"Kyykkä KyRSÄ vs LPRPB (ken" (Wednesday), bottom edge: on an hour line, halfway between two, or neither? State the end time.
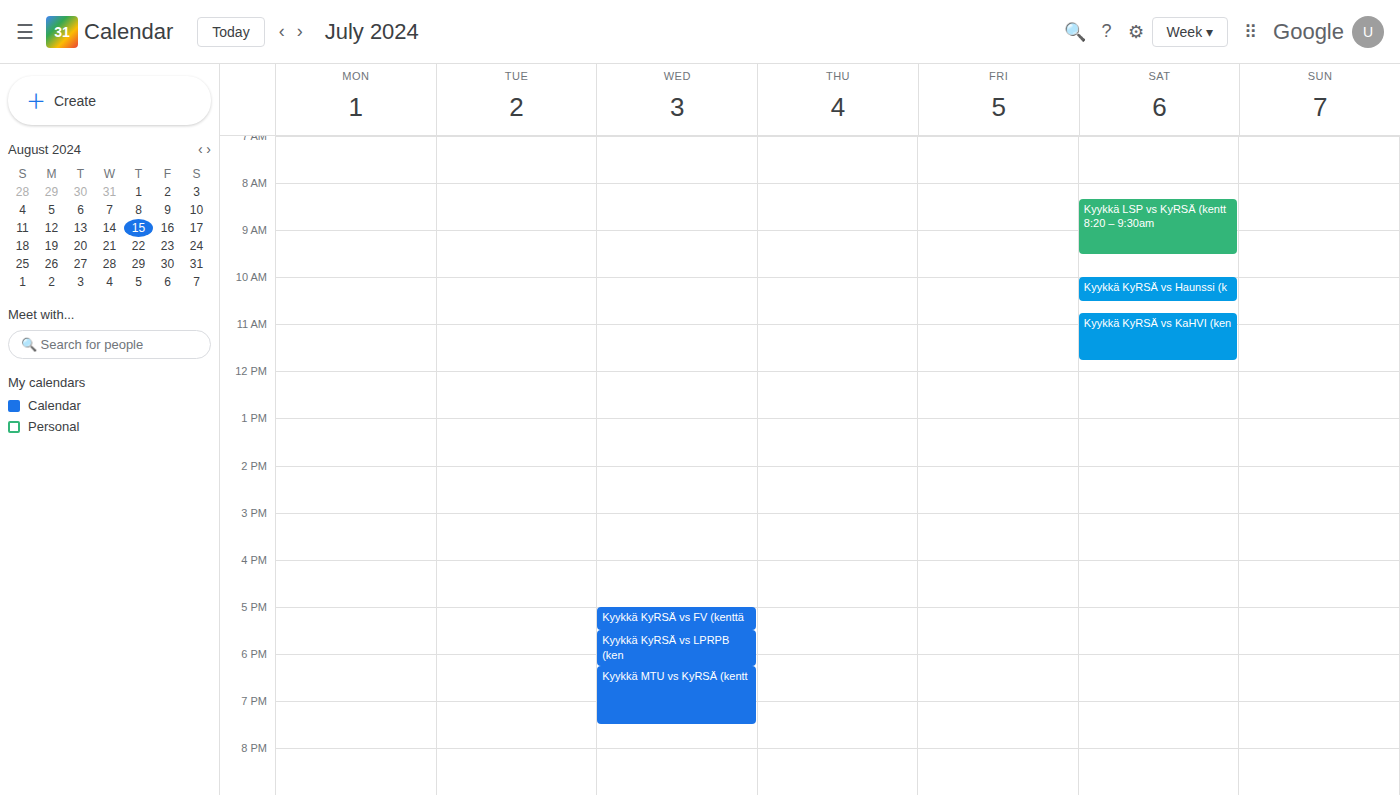
18:15 -- neither: a quarter of the way from the 18:00 line to the 19:00 line.